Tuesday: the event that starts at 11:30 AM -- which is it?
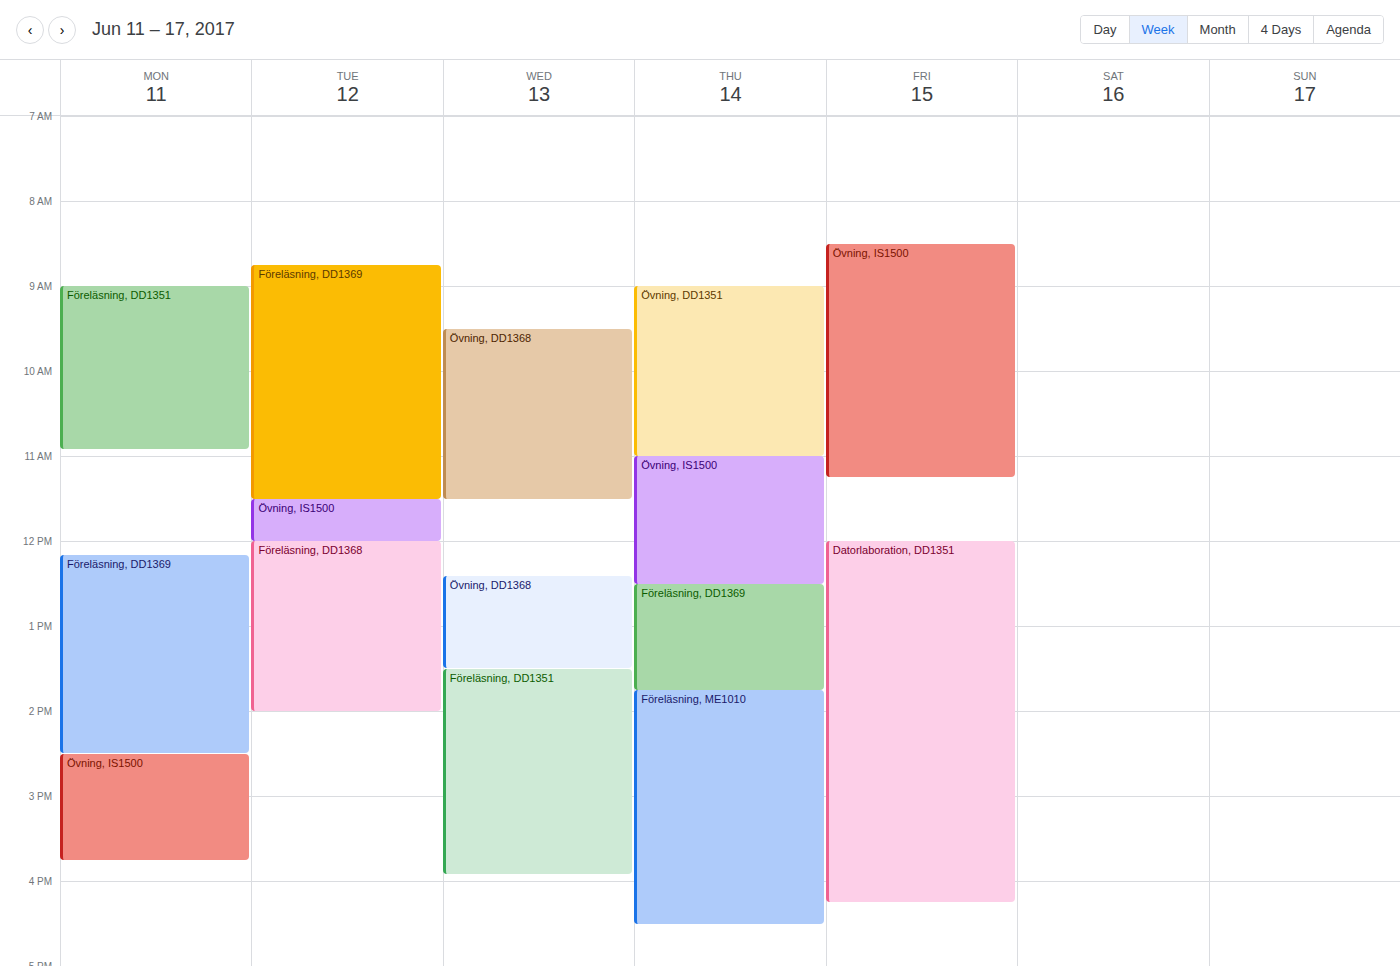
"Övning, IS1500"